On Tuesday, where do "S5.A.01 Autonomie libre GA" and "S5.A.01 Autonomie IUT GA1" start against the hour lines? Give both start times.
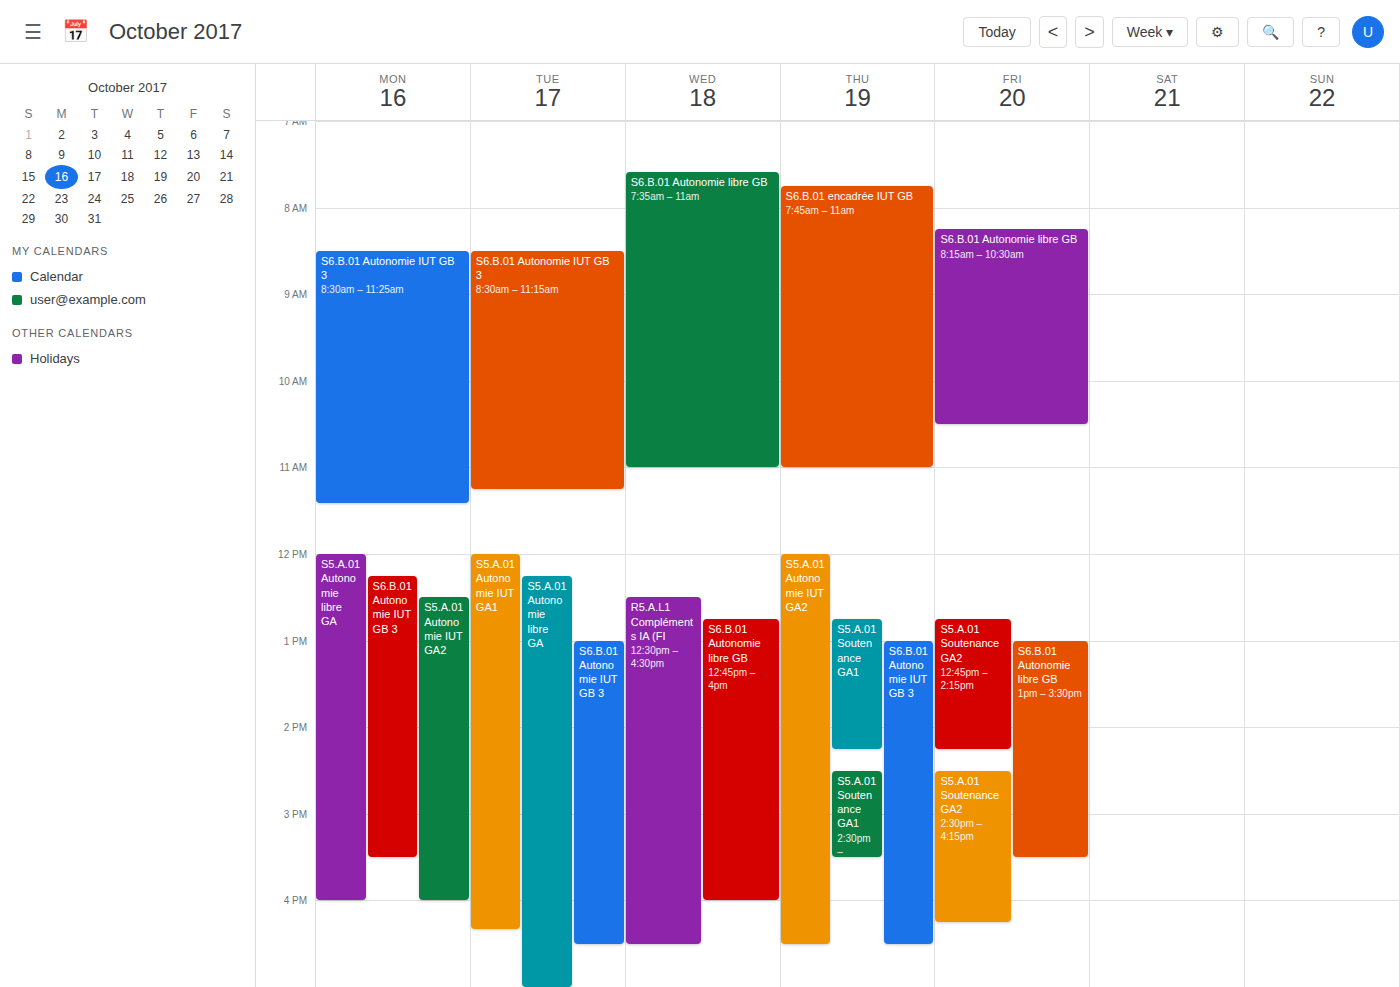
"S5.A.01 Autonomie libre GA": 12:15 PM, neither: a quarter of the way from the 12 PM line to the 1 PM line. "S5.A.01 Autonomie IUT GA1": 12:00 PM, exactly on the 12 PM line.